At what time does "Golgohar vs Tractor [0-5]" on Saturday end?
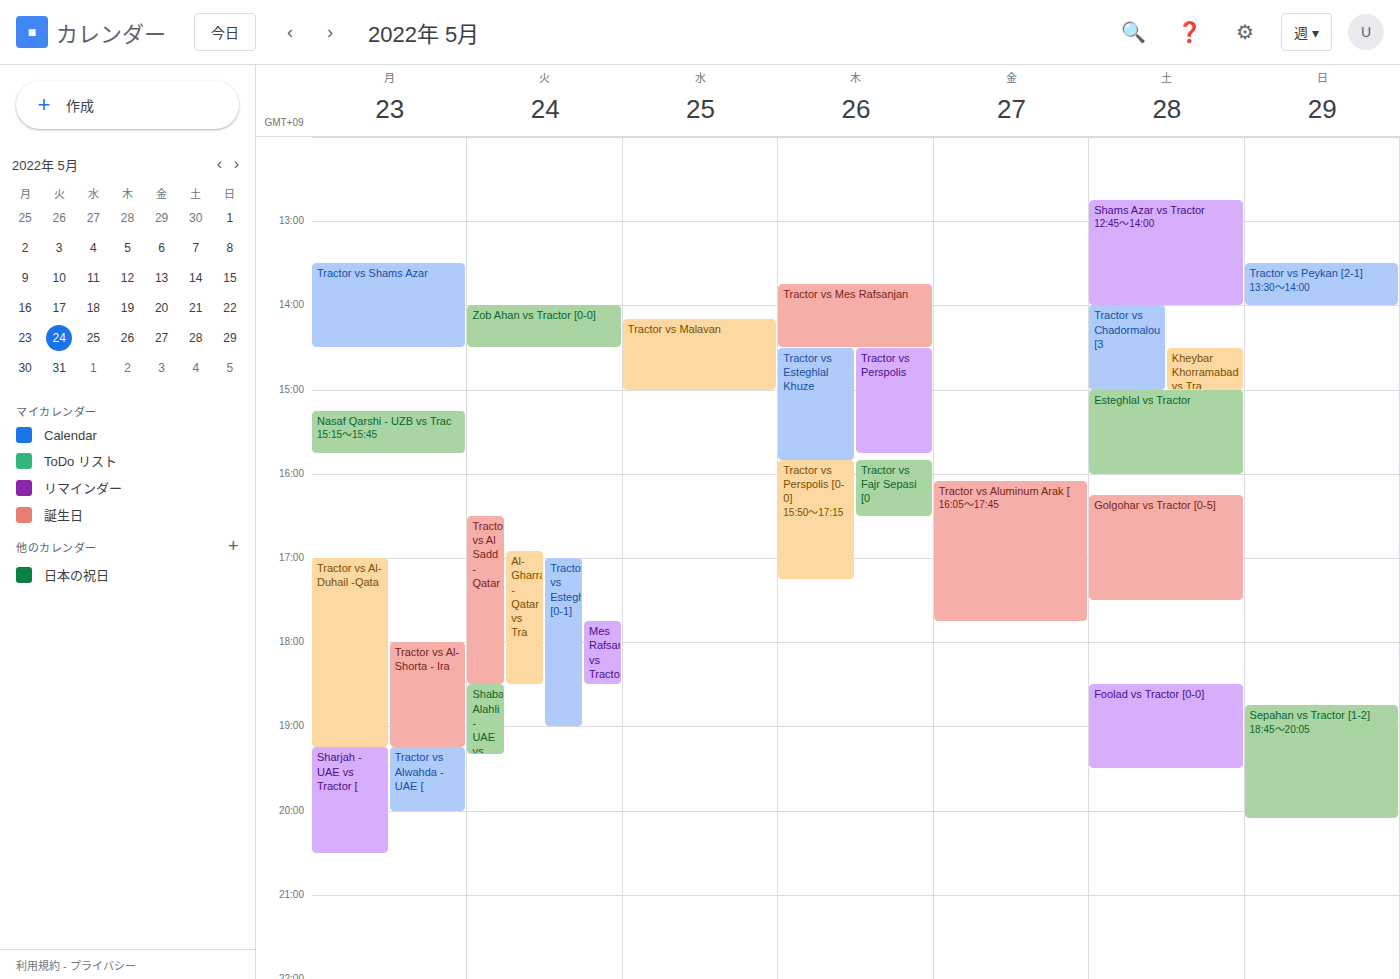
5:30 PM